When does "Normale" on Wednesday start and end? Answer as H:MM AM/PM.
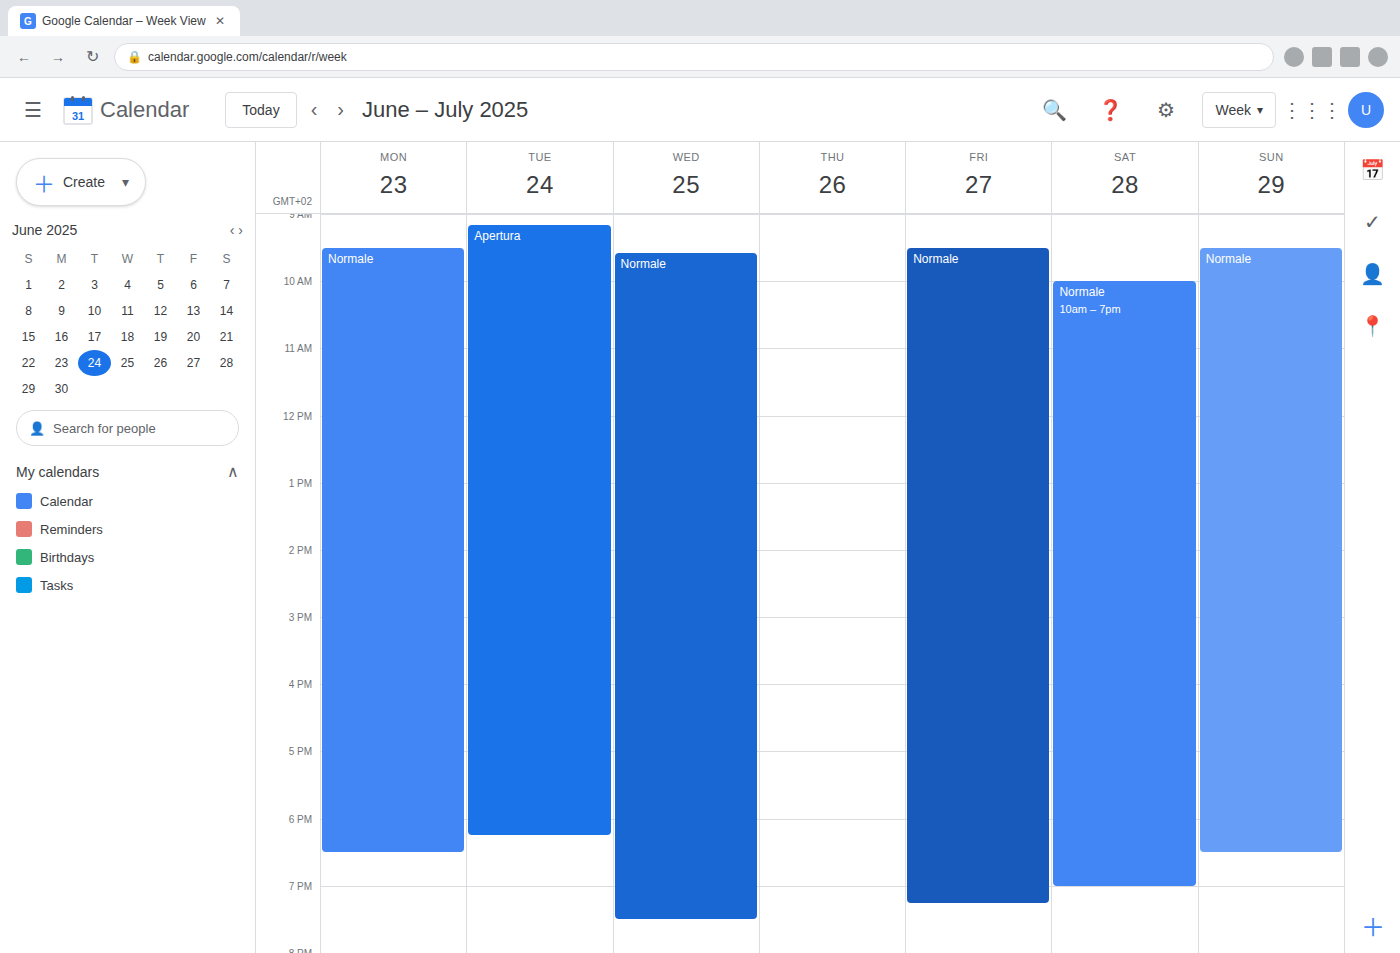
9:35 AM to 7:30 PM